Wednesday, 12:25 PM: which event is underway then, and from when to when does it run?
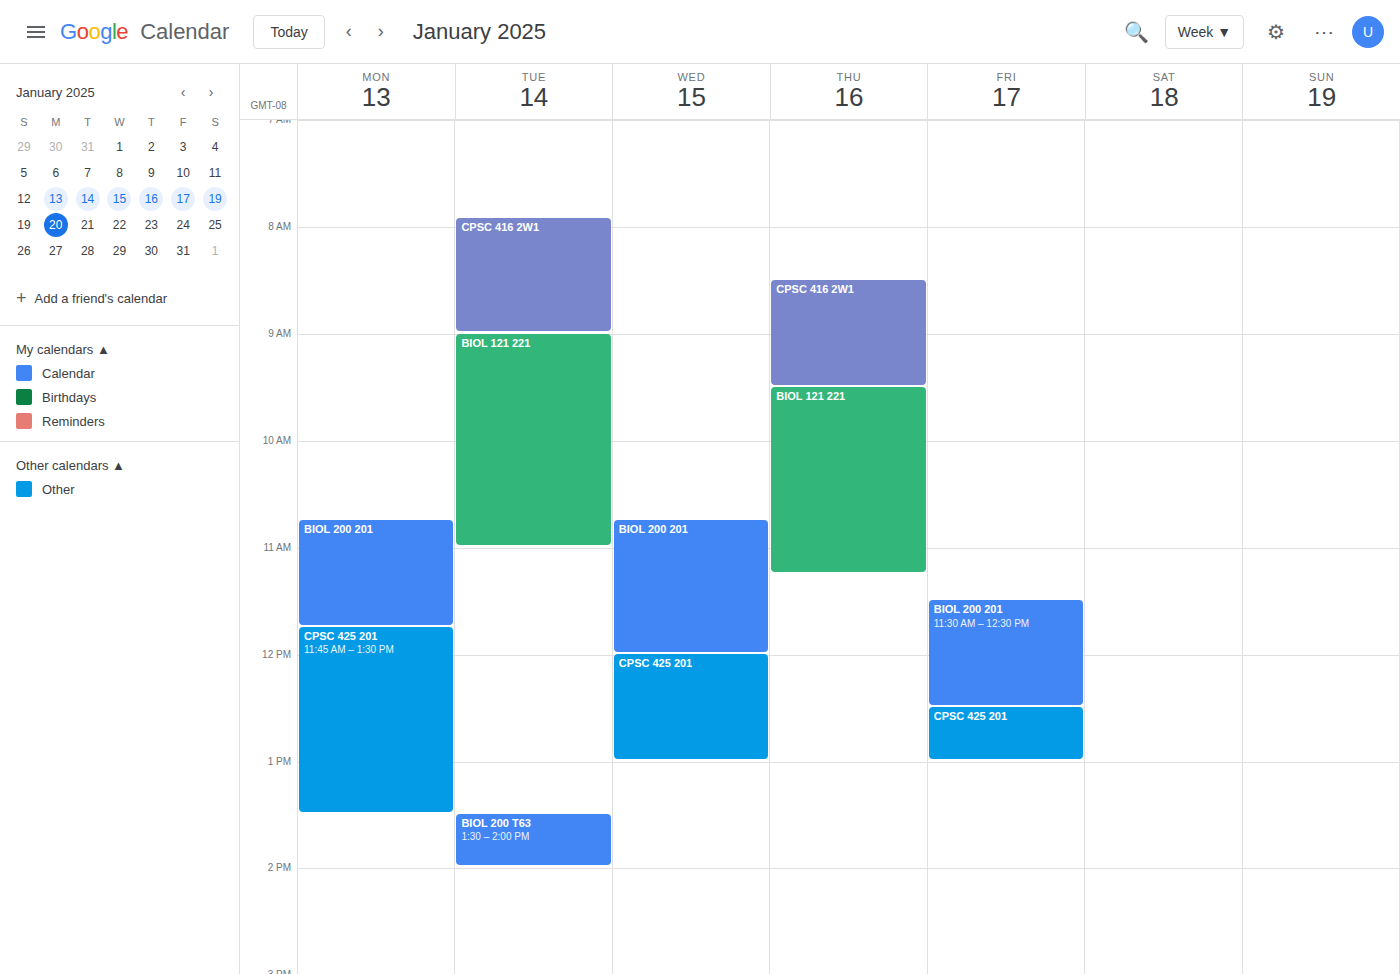
"CPSC 425 201", 12:00 PM to 1:00 PM